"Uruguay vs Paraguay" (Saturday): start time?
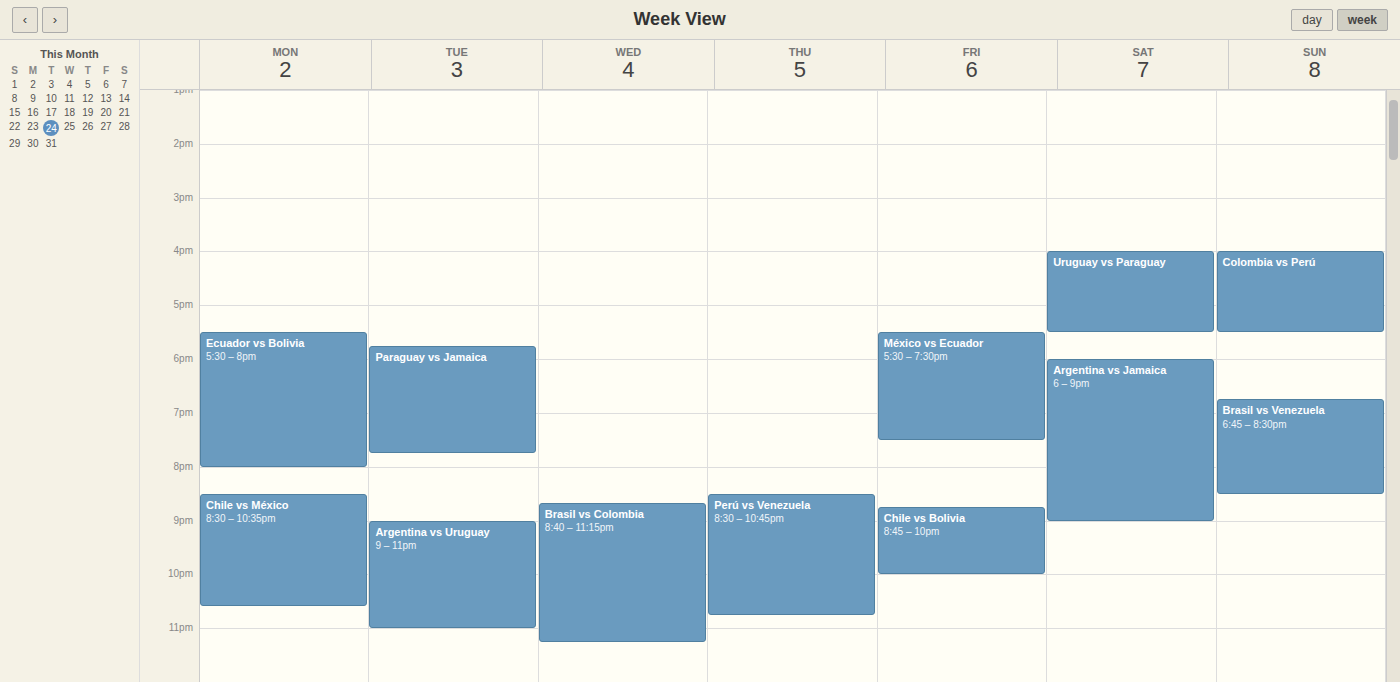
4:00 PM